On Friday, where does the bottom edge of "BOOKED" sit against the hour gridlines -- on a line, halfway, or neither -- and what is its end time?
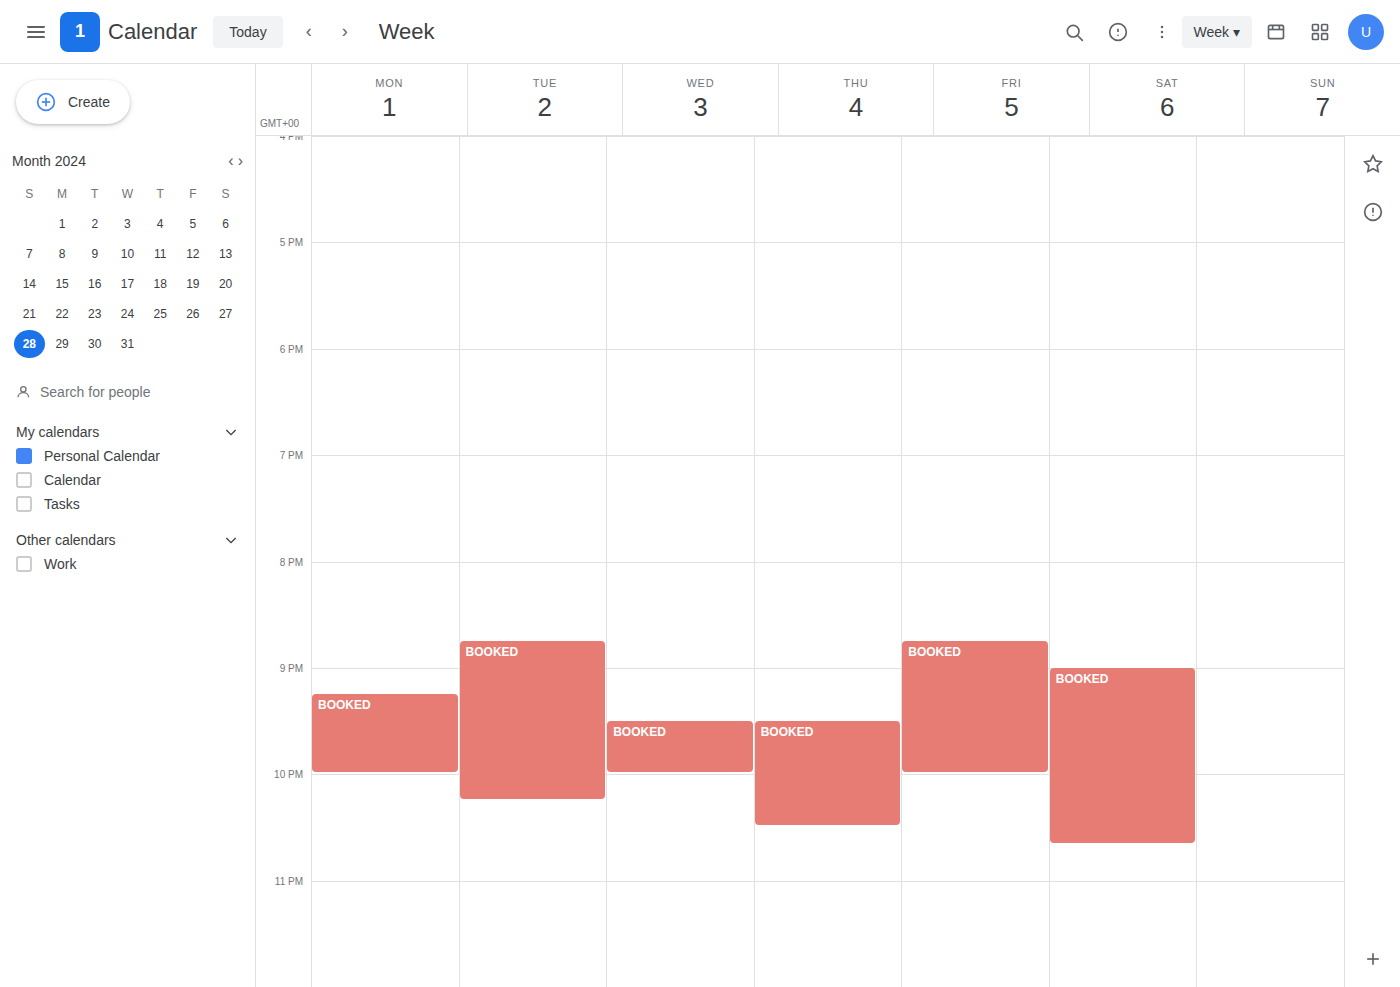
10:00 PM -- exactly on the 10 PM line.